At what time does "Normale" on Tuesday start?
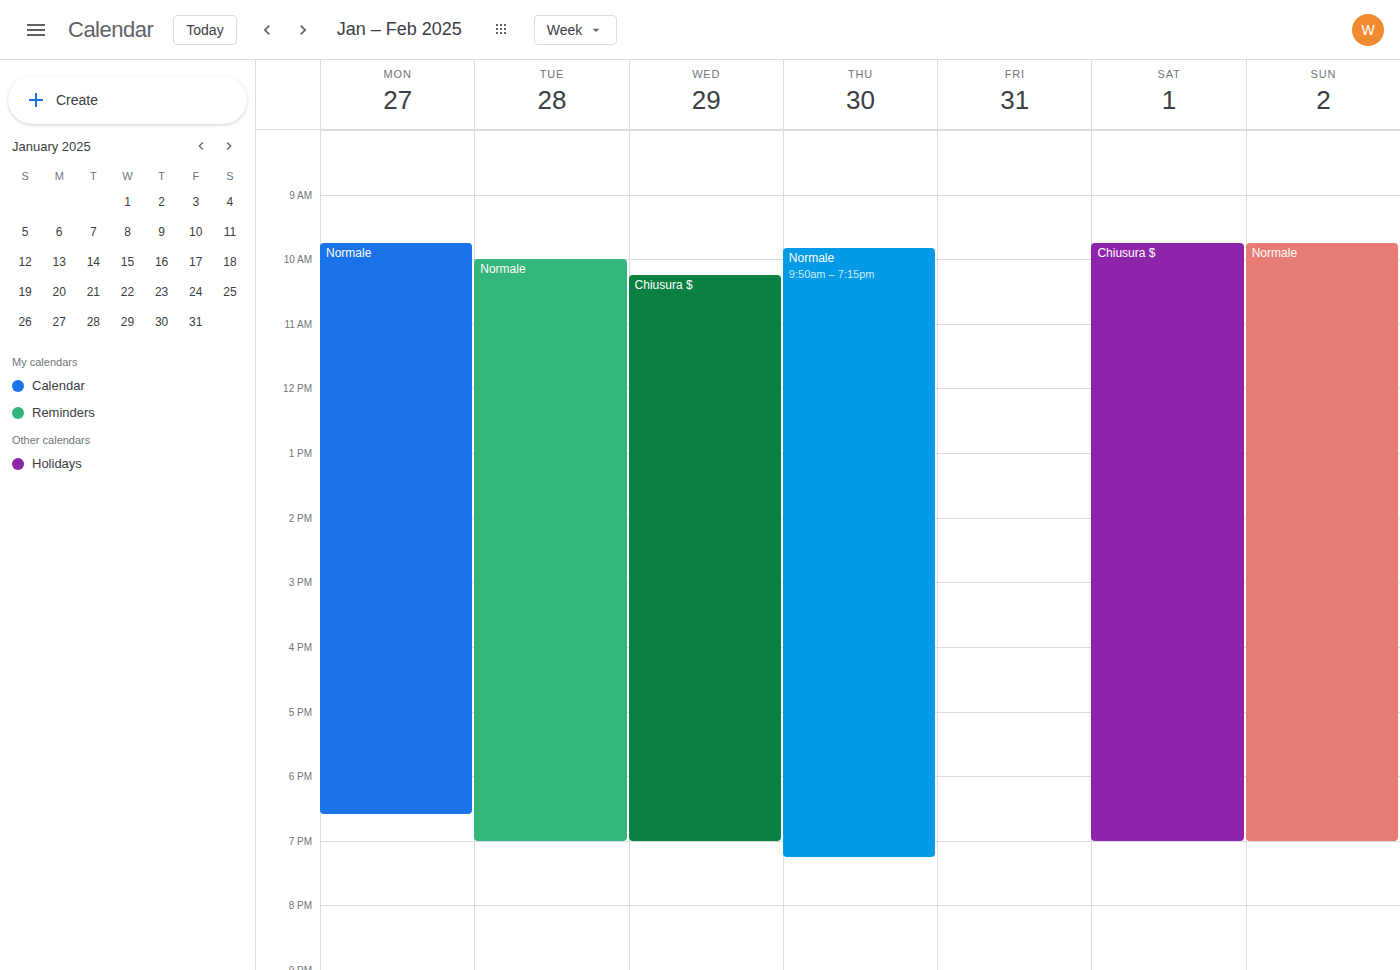
10:00